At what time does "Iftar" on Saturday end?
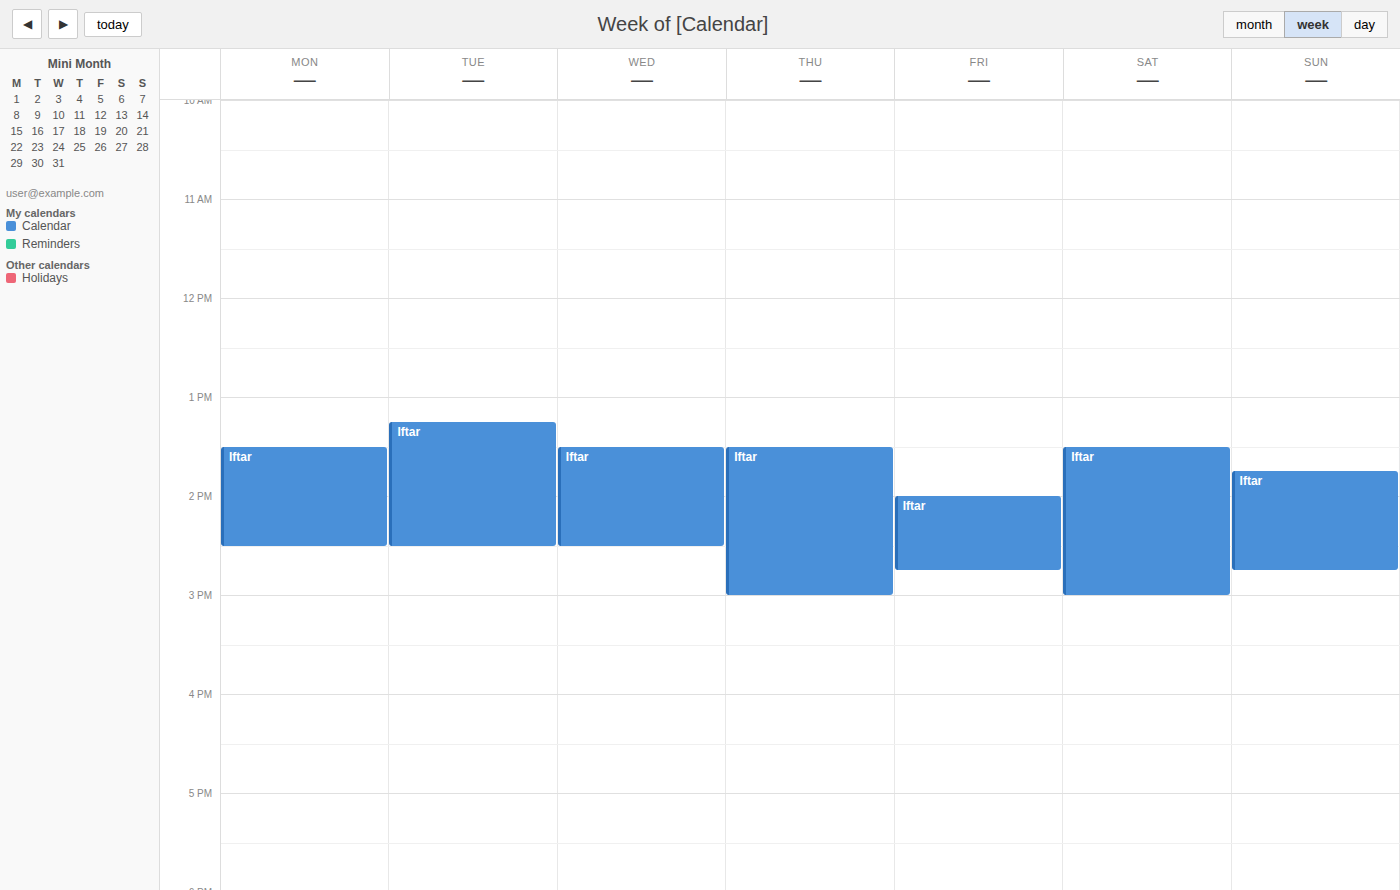
3:00 PM